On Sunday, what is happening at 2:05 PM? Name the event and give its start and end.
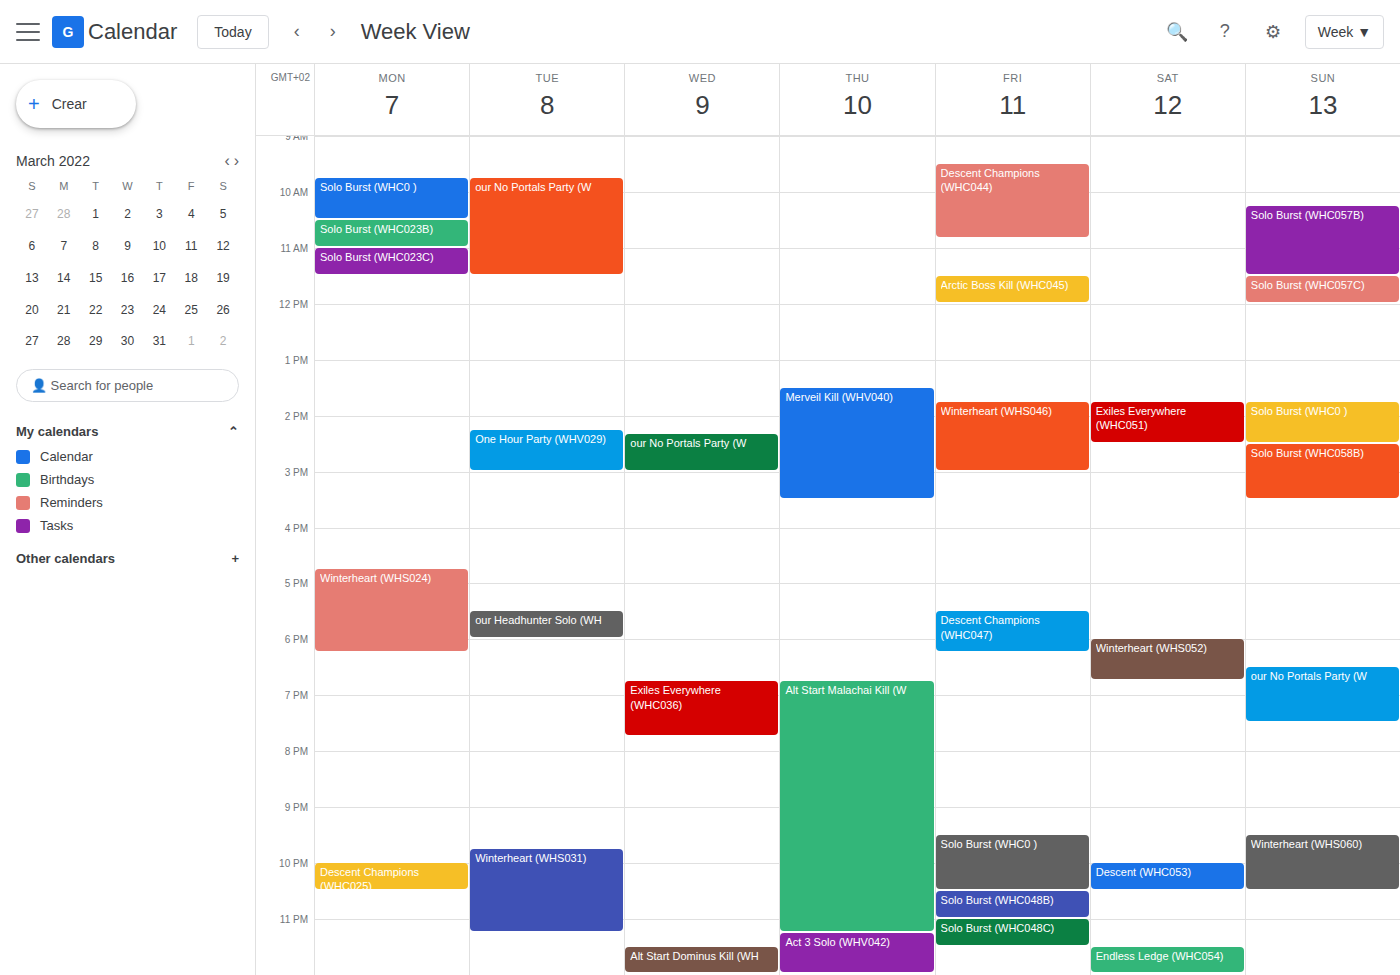
"Solo Burst (WHC0 )", 1:45 PM to 2:30 PM